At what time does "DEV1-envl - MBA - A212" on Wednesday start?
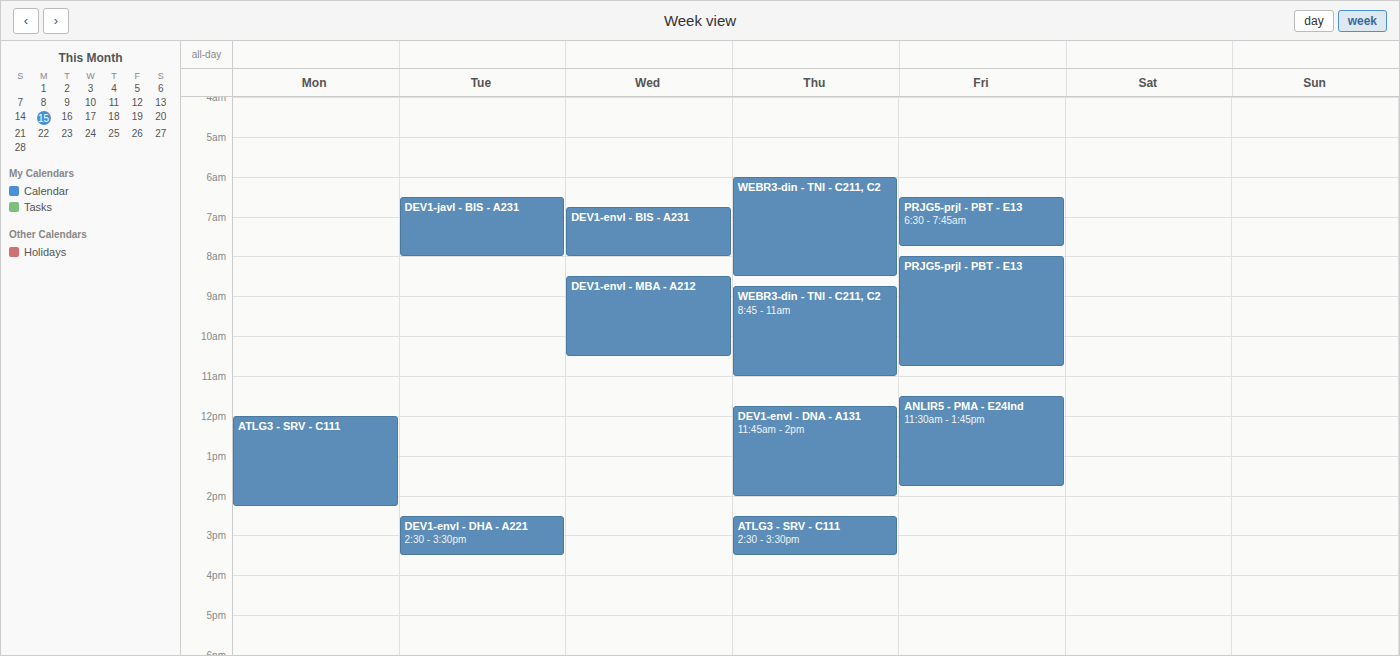
08:30